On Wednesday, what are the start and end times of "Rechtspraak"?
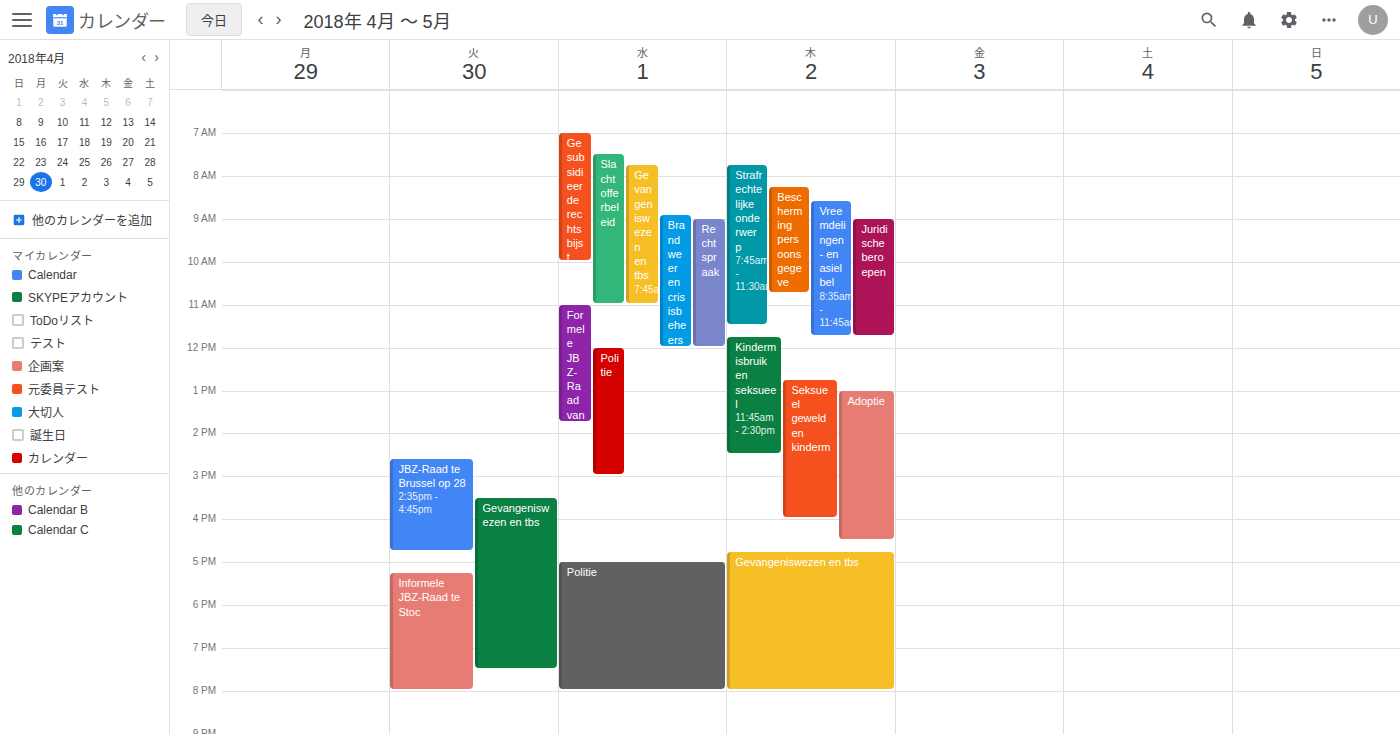
9:00 AM to 12:00 PM